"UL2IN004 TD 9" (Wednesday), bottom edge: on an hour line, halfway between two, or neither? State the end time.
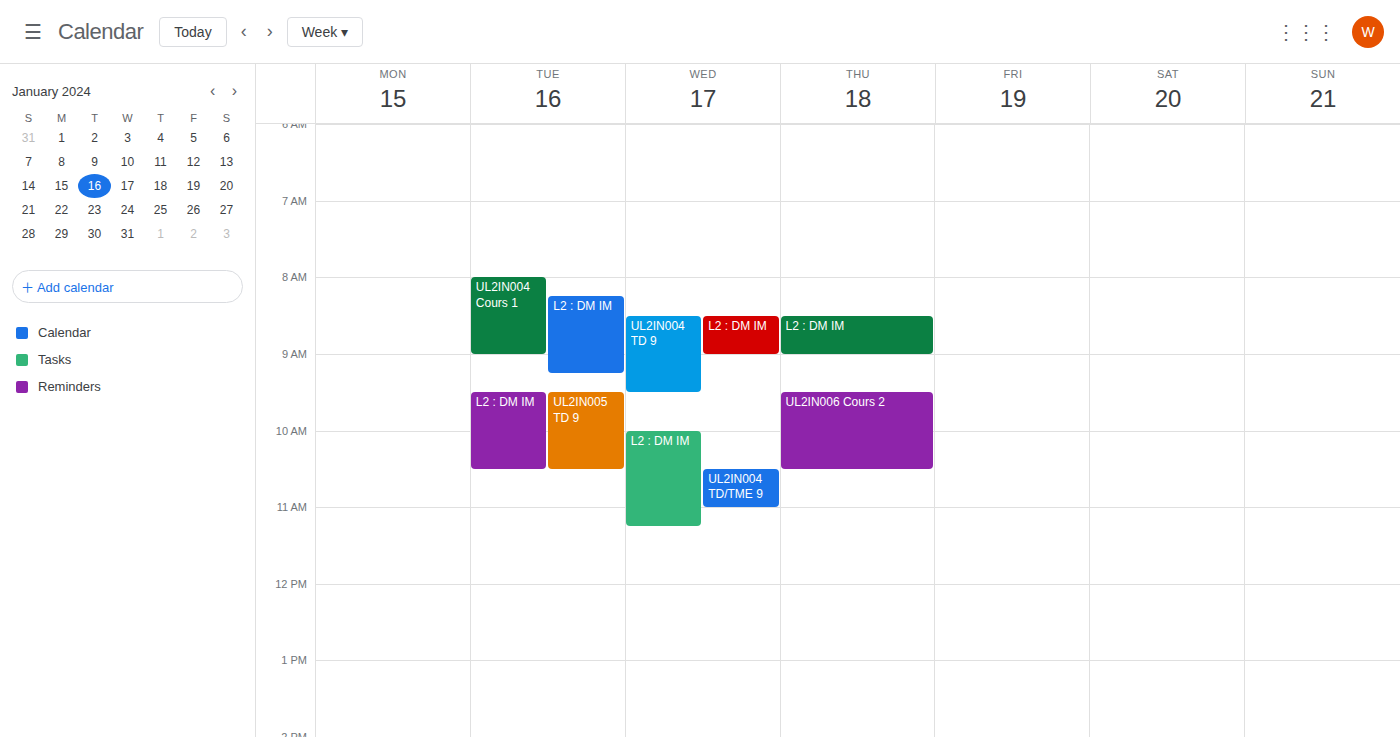
09:30 -- halfway between the 09:00 and 10:00 lines.